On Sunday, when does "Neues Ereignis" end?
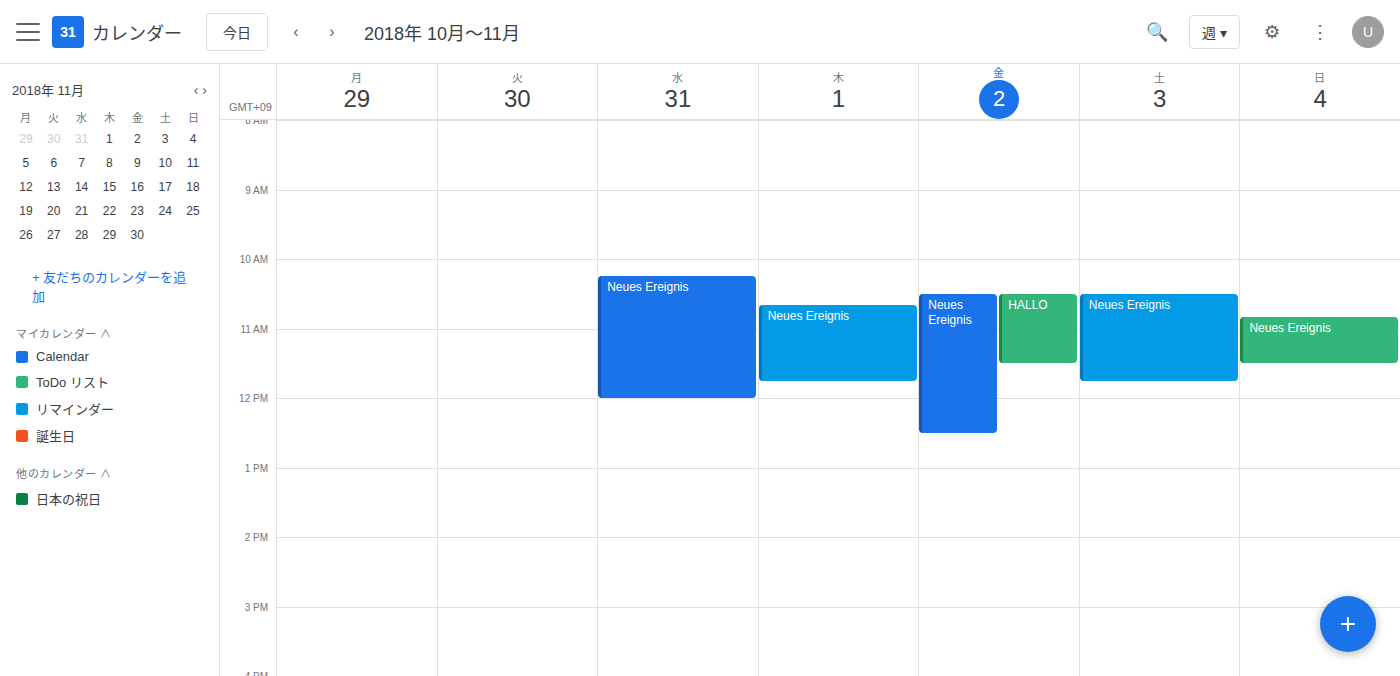
11:30 AM